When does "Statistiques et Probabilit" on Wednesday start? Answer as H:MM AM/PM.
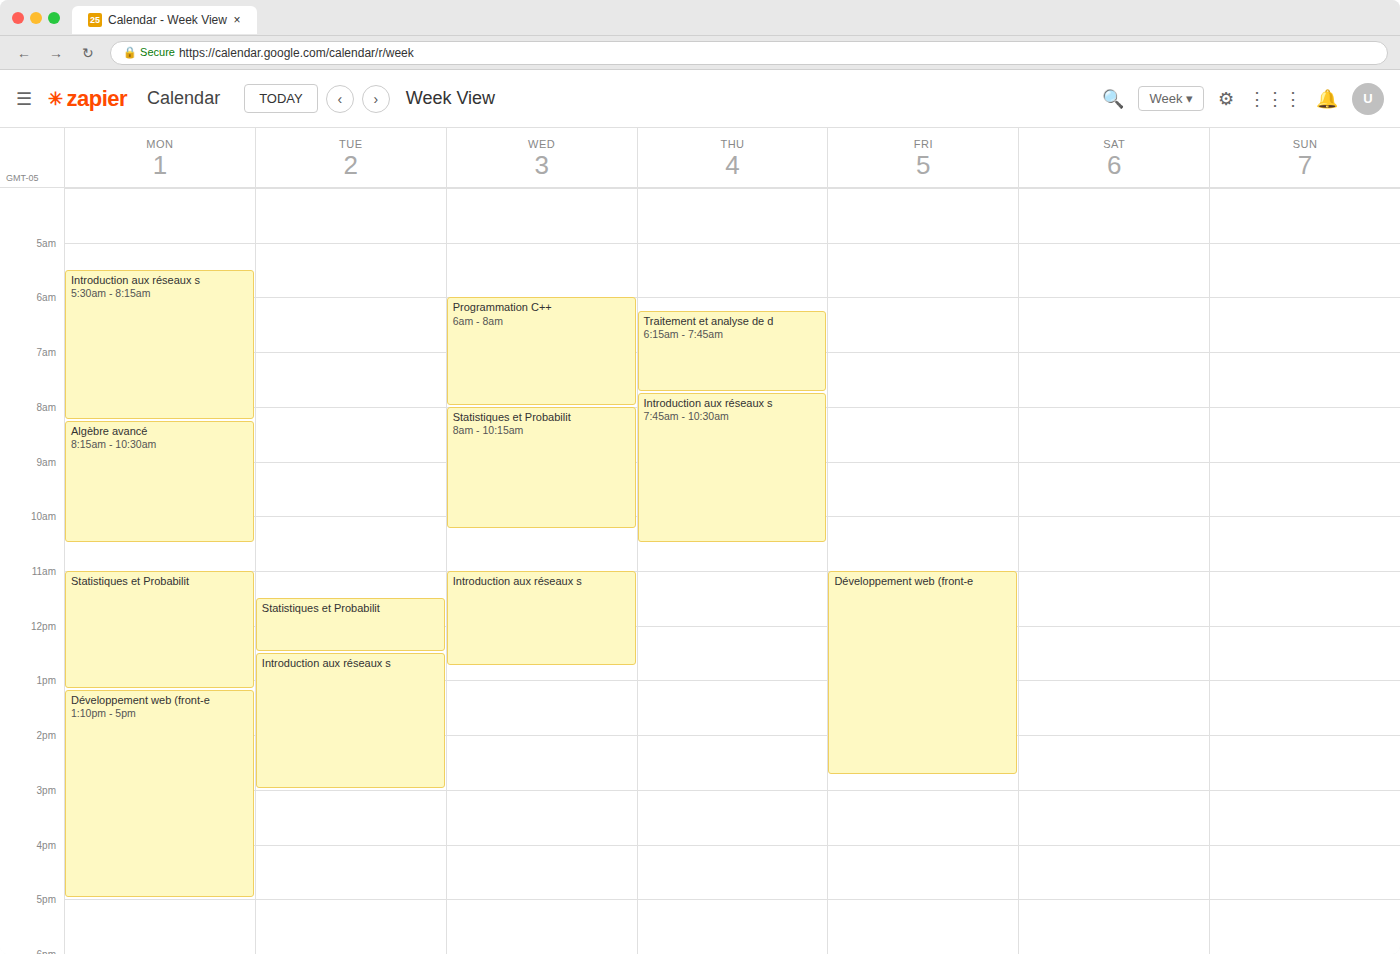
8:00 AM